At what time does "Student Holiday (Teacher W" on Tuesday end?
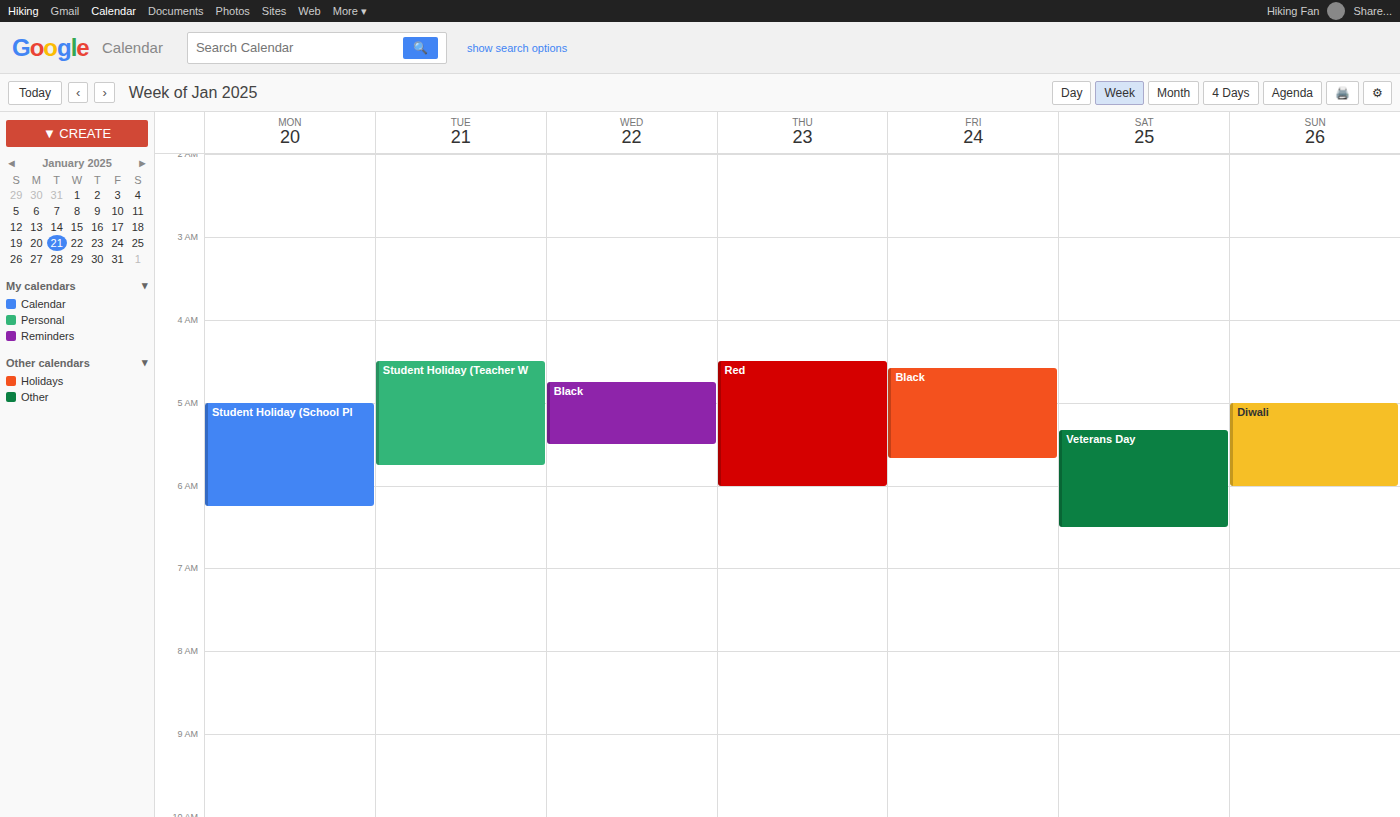
5:45 AM